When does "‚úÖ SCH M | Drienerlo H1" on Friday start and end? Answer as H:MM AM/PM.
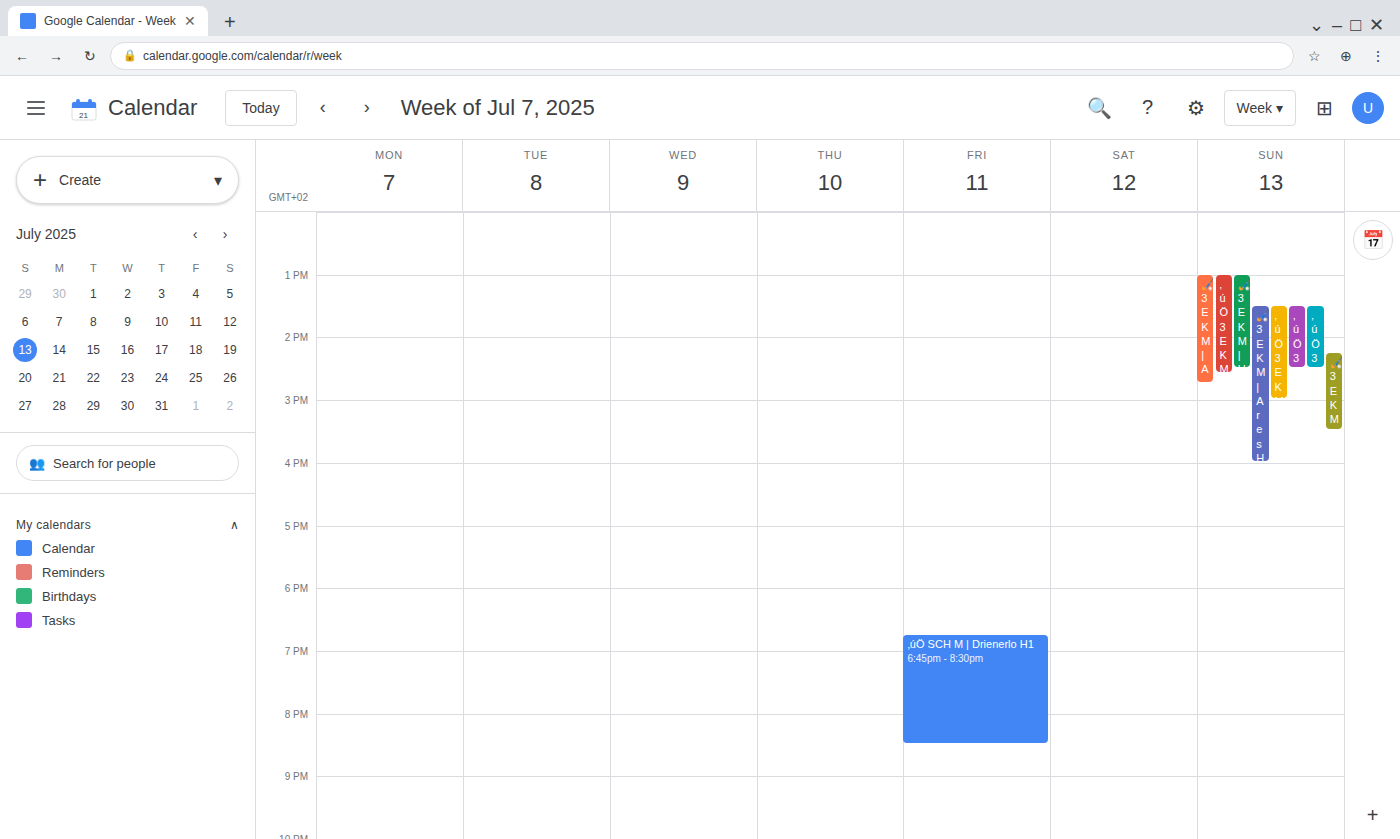
6:45 PM to 8:30 PM